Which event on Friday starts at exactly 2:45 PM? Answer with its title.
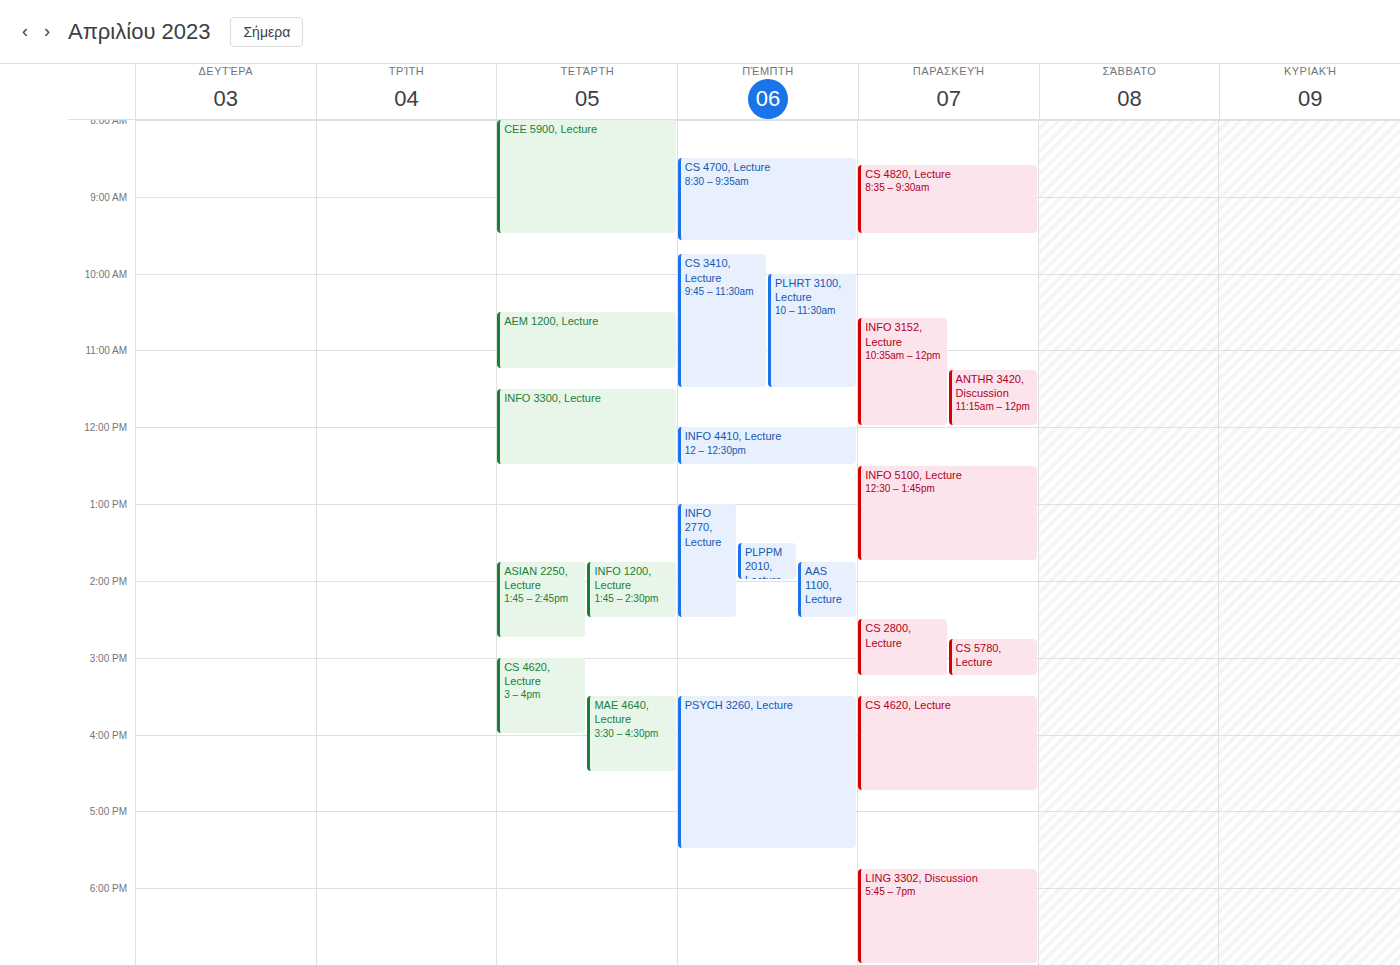
"CS 5780, Lecture"